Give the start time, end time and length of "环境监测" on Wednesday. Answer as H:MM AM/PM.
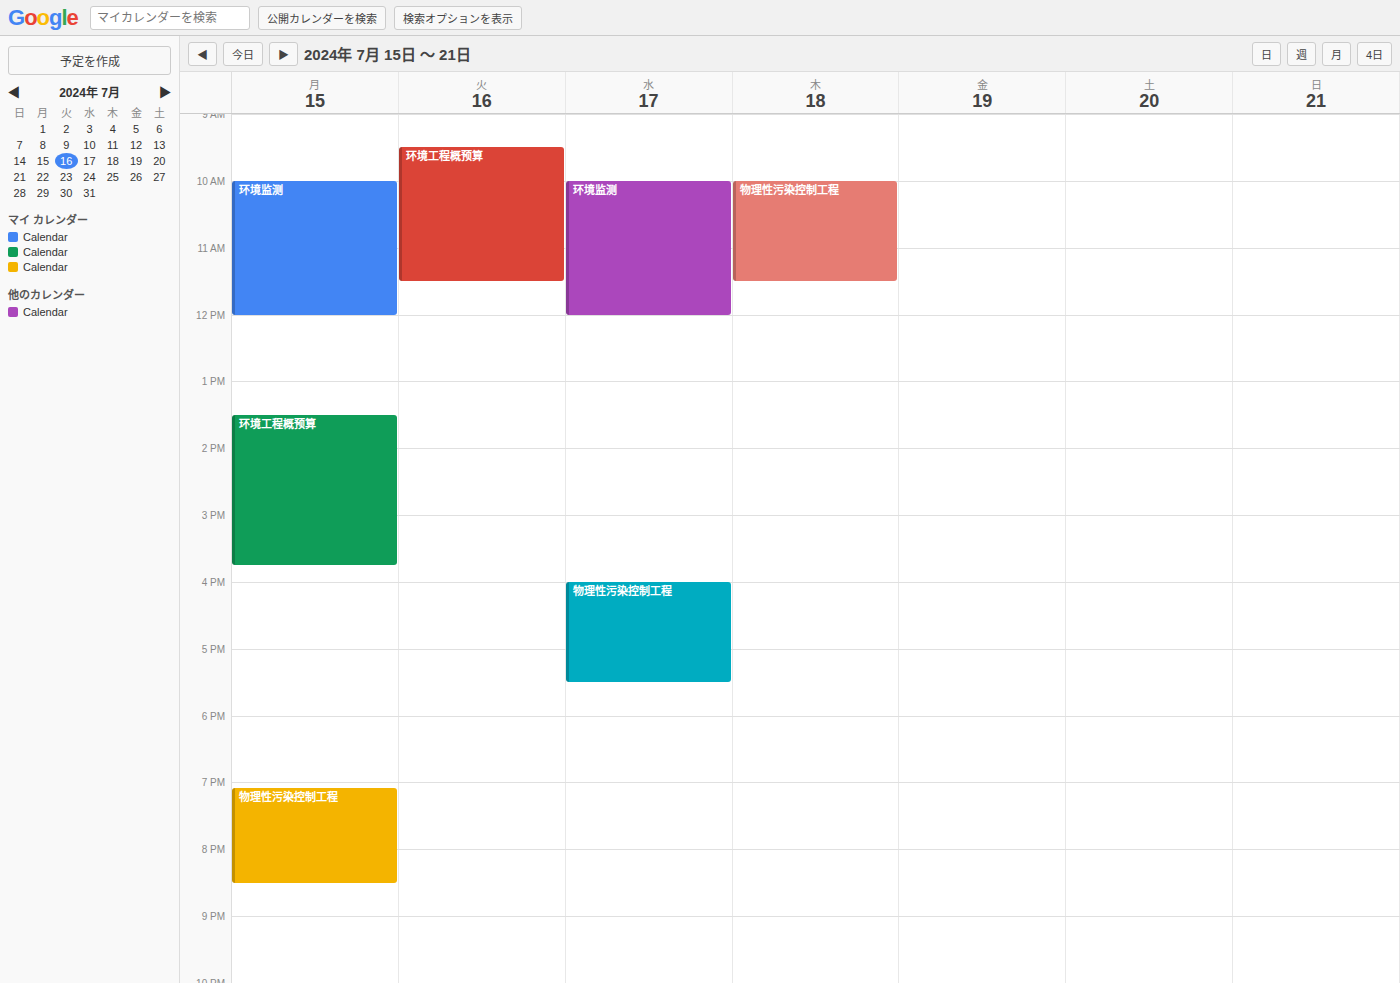
10:00 AM to 12:00 PM, 2 hours